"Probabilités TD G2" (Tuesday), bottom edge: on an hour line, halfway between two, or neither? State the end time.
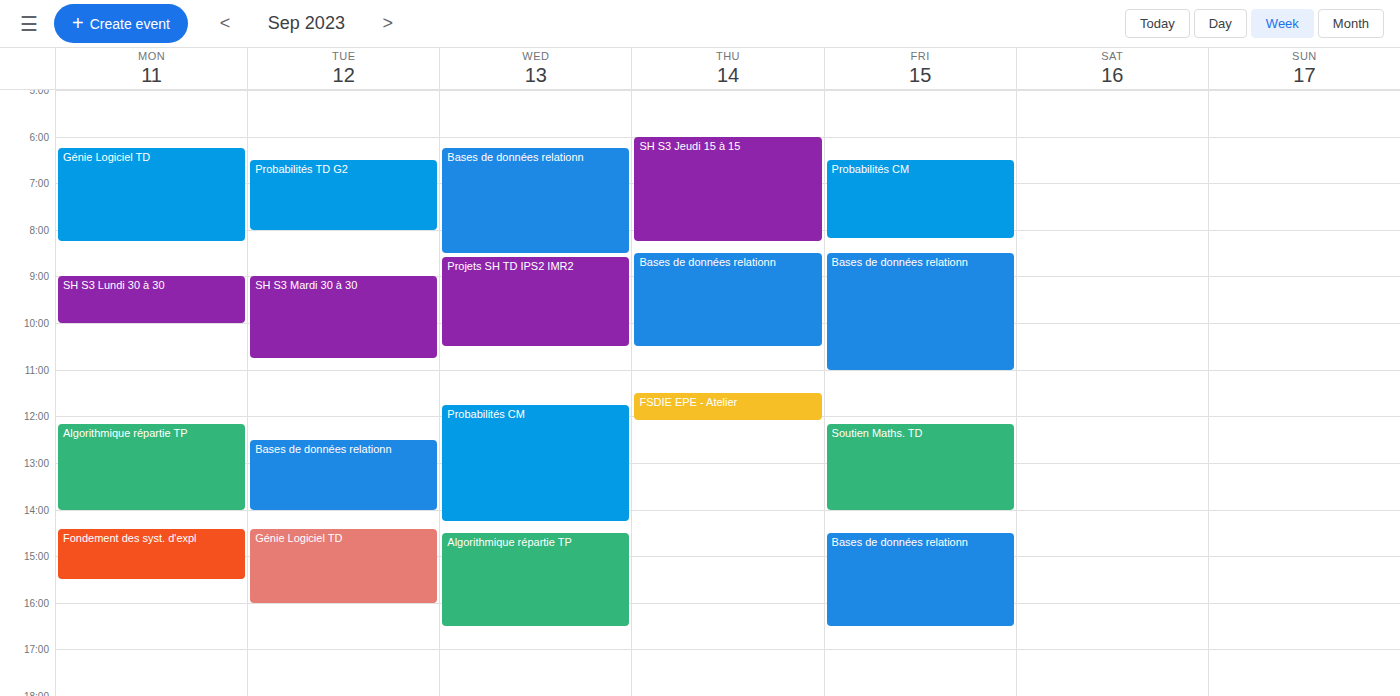
8:00 AM -- exactly on the 8 AM line.